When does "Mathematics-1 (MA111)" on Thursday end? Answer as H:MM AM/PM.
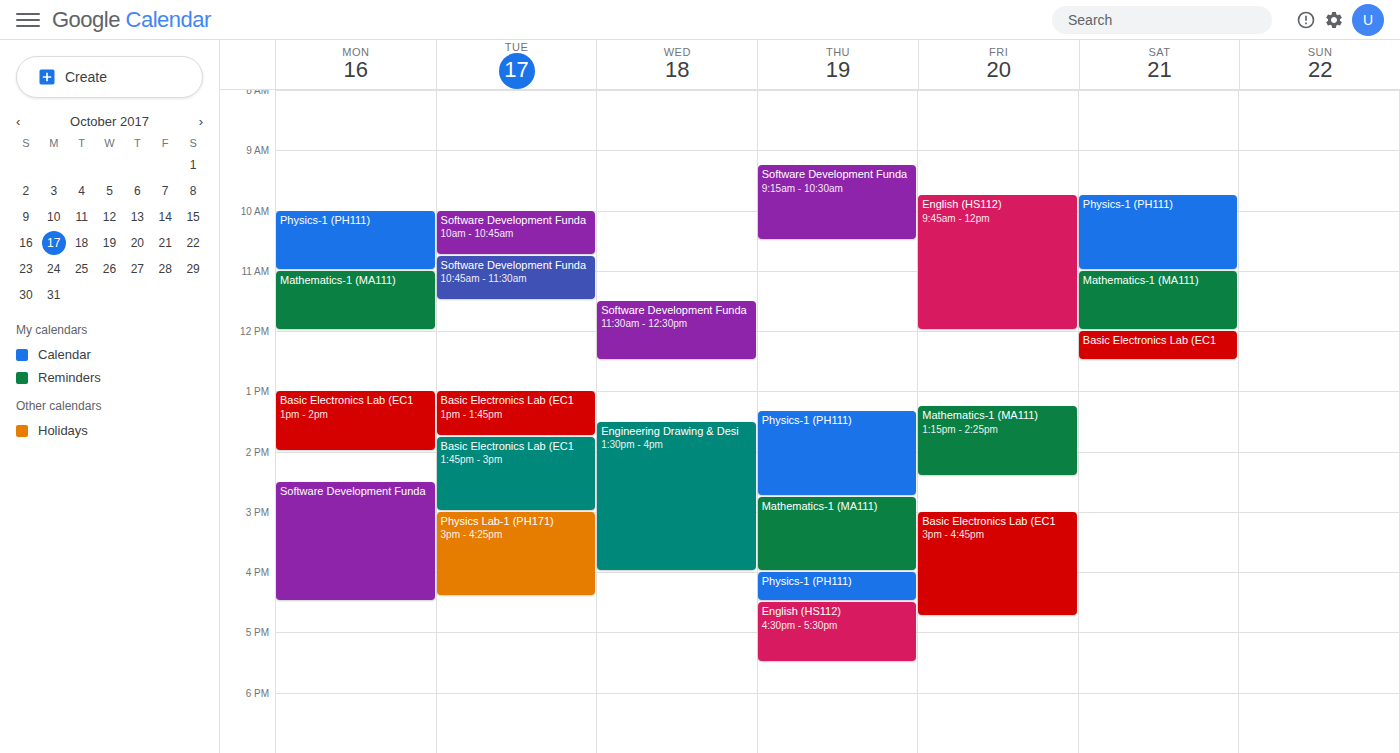
4:00 PM